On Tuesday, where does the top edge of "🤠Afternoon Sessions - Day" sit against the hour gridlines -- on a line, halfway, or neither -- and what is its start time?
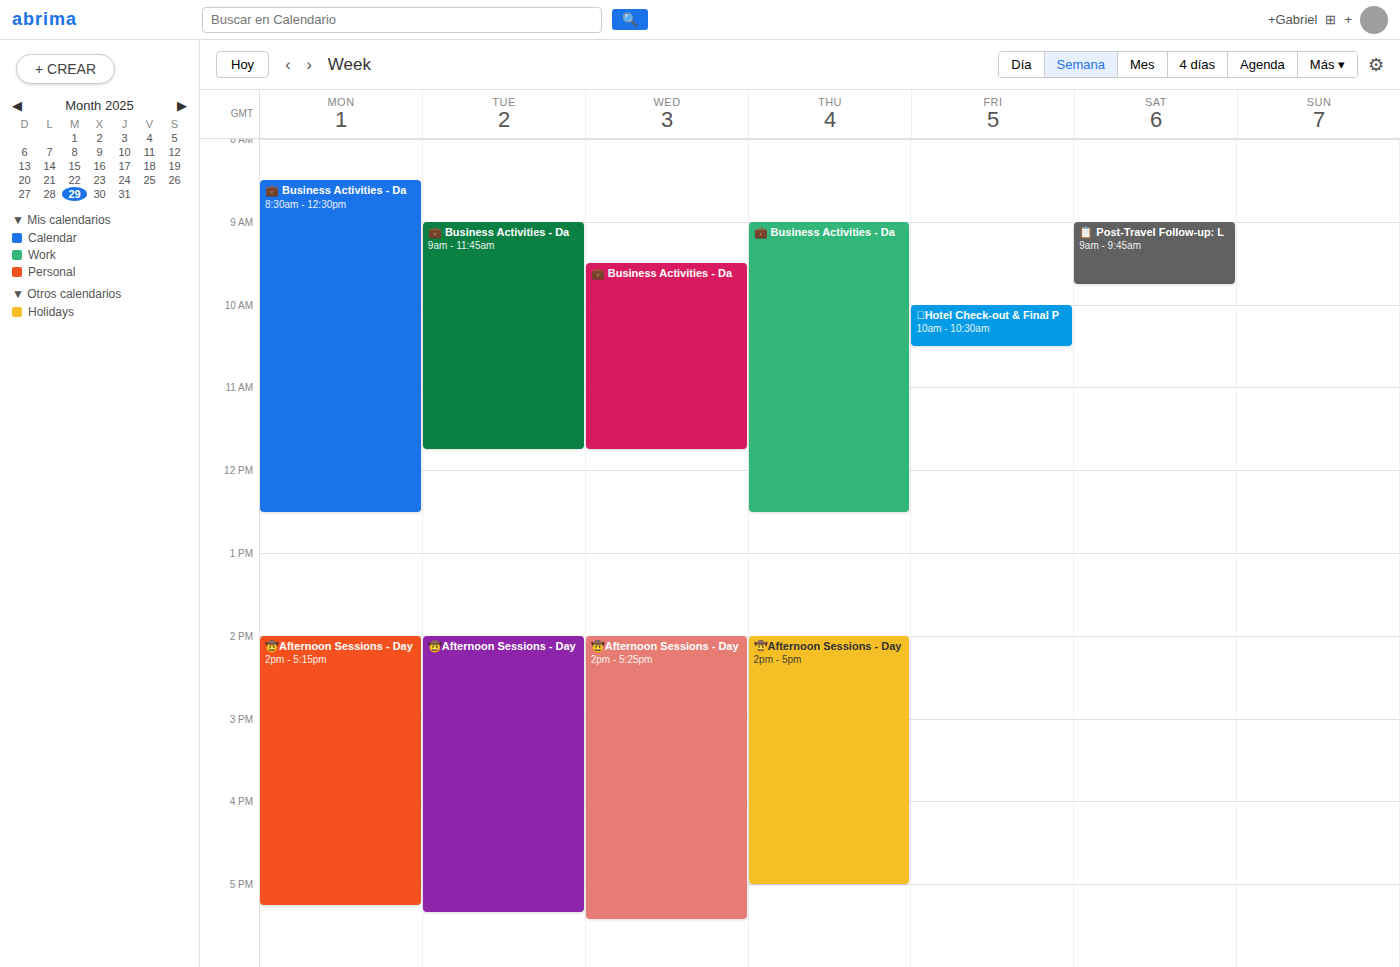
2:00 PM -- exactly on the 2 PM line.